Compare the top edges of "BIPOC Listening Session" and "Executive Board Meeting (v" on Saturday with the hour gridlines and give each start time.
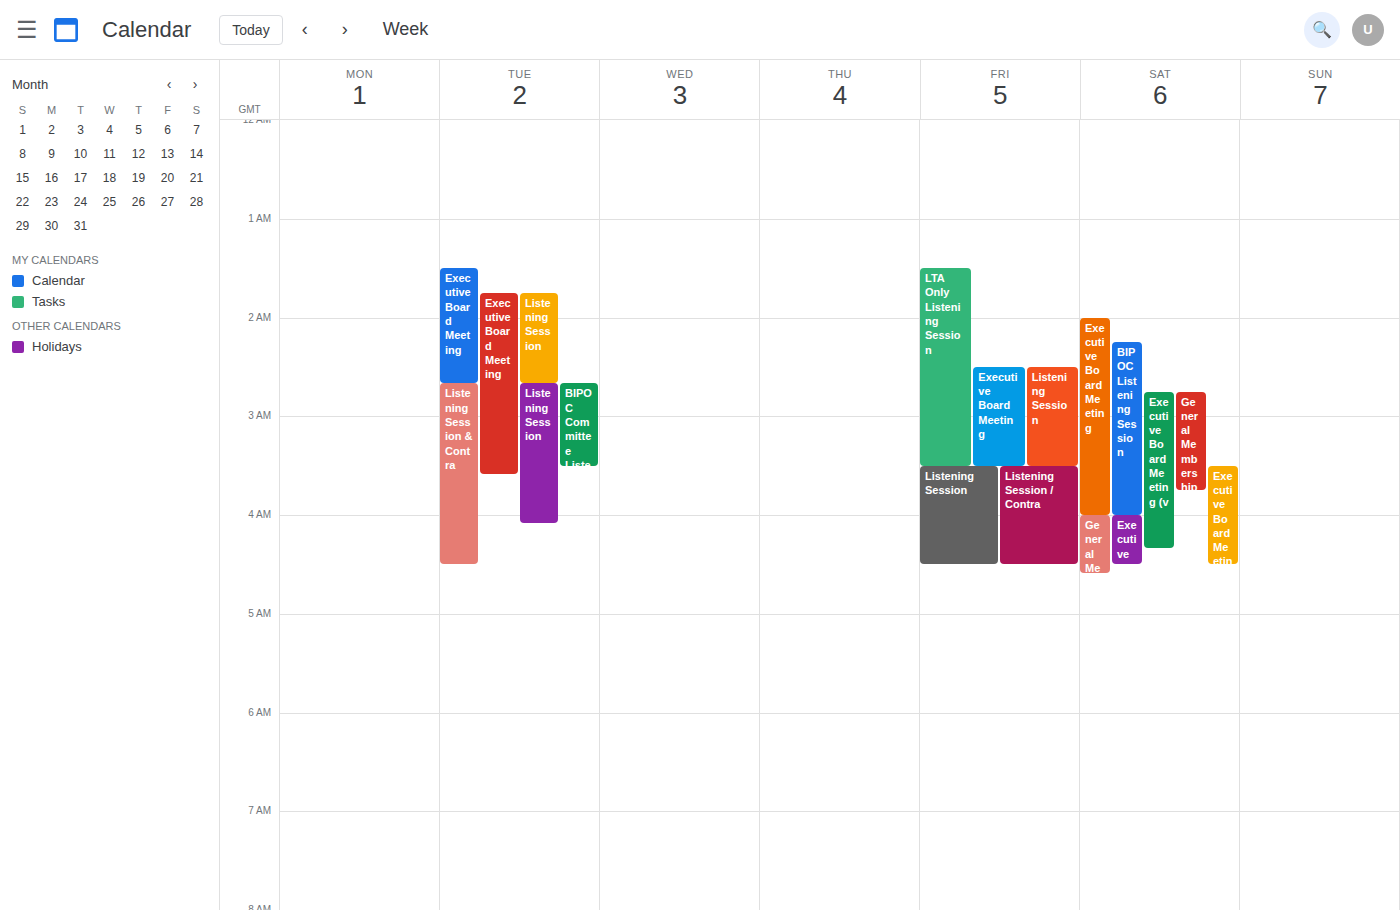
"BIPOC Listening Session": 2:15 AM, neither: a quarter of the way from the 2 AM line to the 3 AM line. "Executive Board Meeting (v": 2:45 AM, neither: three quarters of the way from the 2 AM line to the 3 AM line.